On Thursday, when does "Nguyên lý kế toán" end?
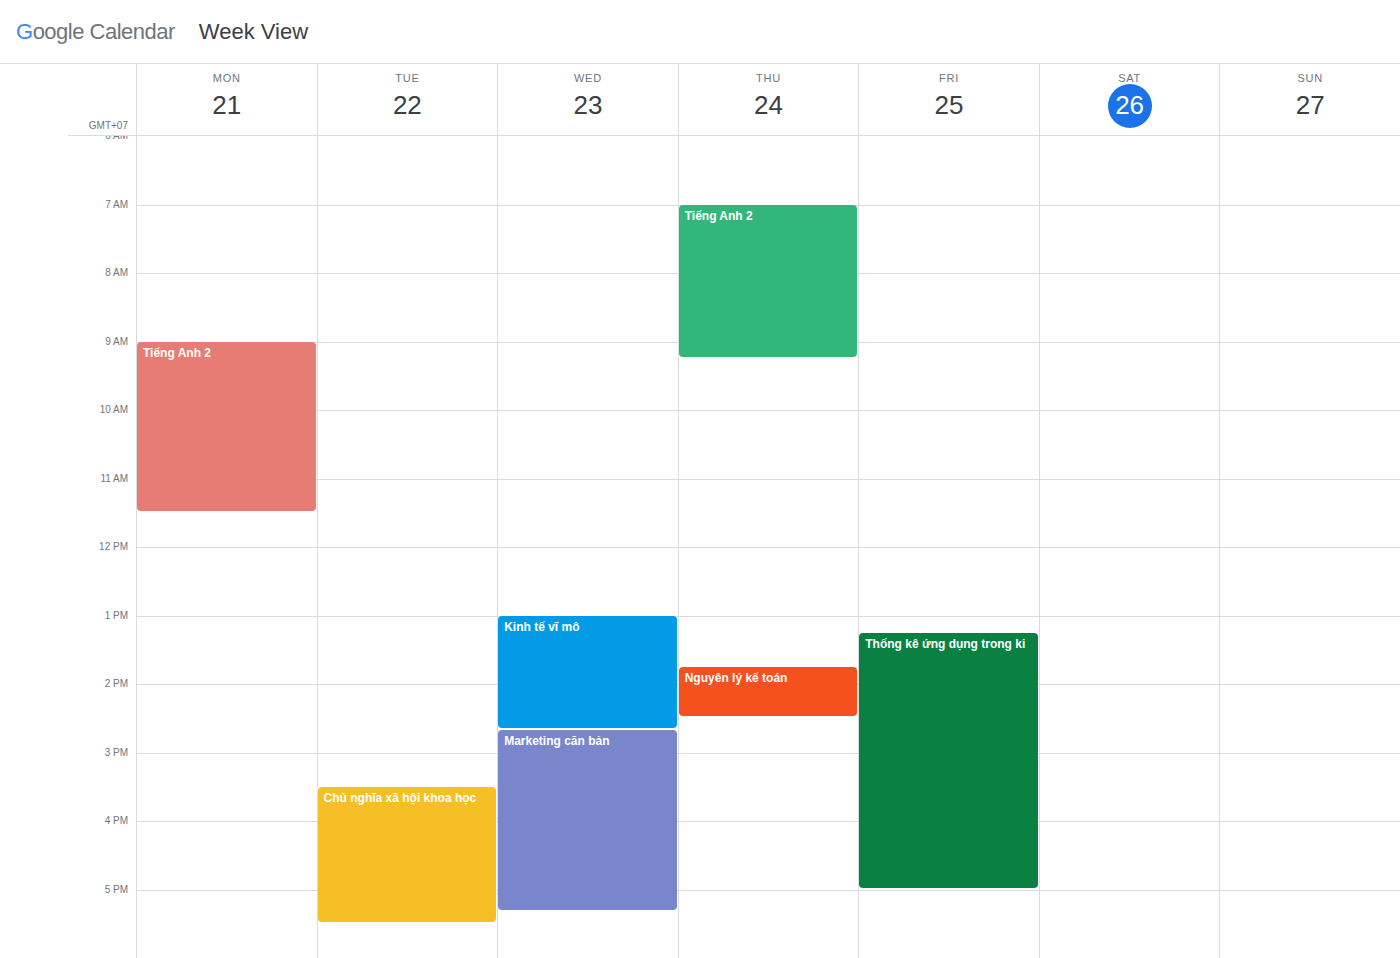
14:30